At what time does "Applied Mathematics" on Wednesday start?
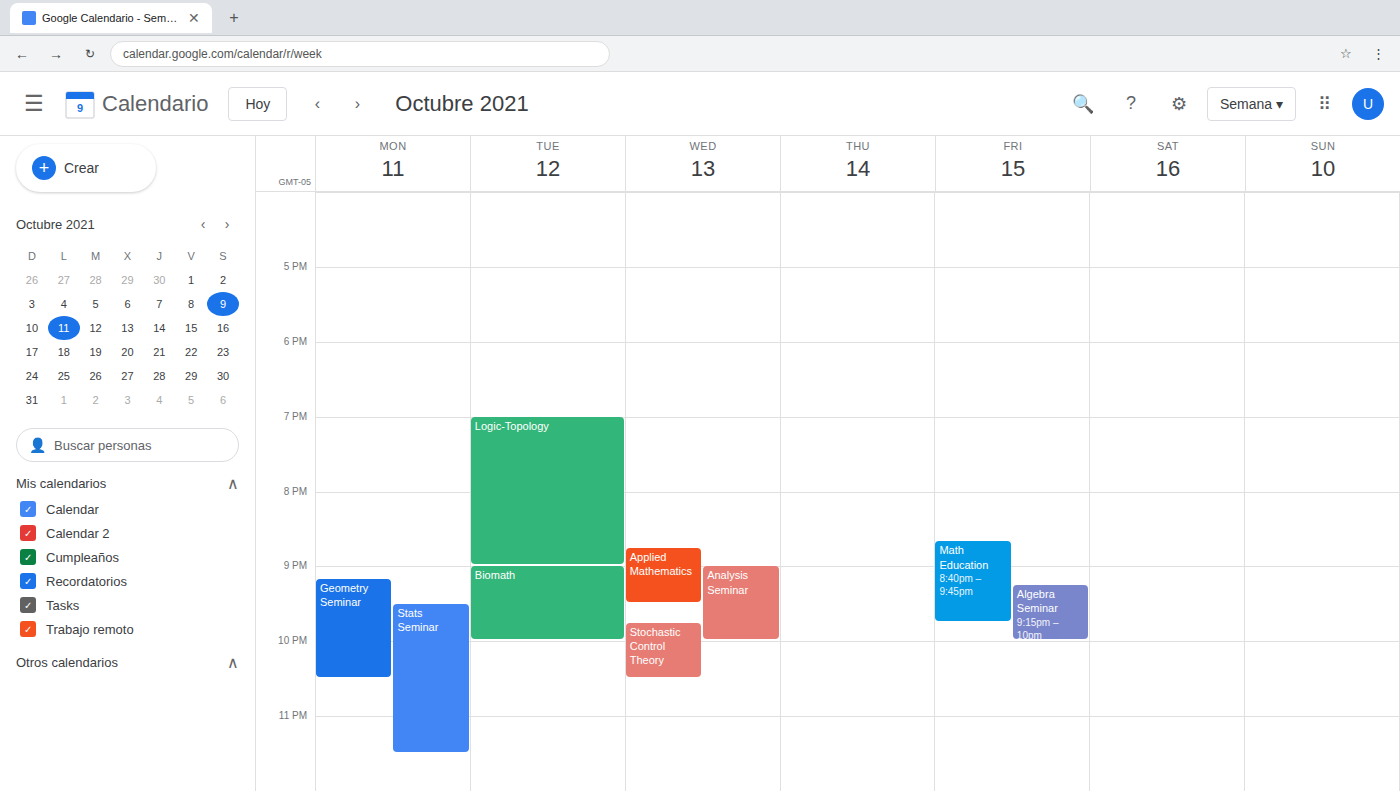
8:45 PM